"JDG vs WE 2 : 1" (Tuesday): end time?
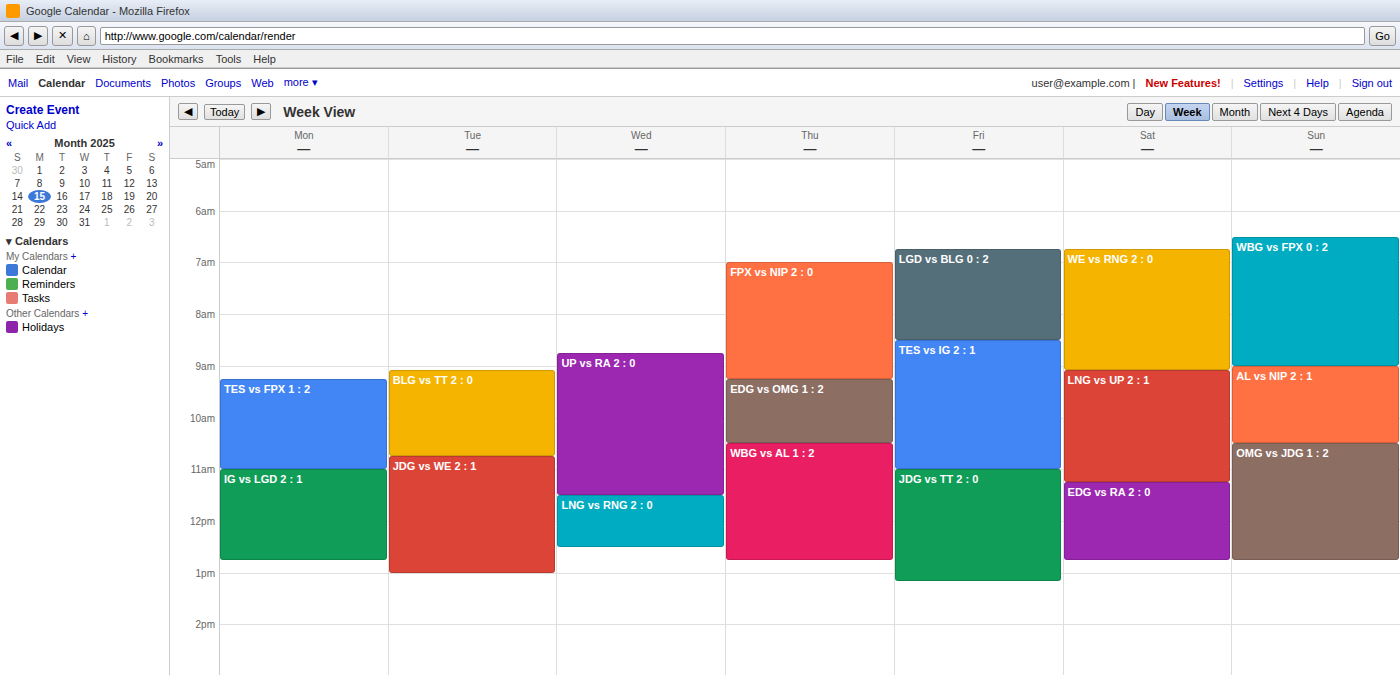
1:00 PM